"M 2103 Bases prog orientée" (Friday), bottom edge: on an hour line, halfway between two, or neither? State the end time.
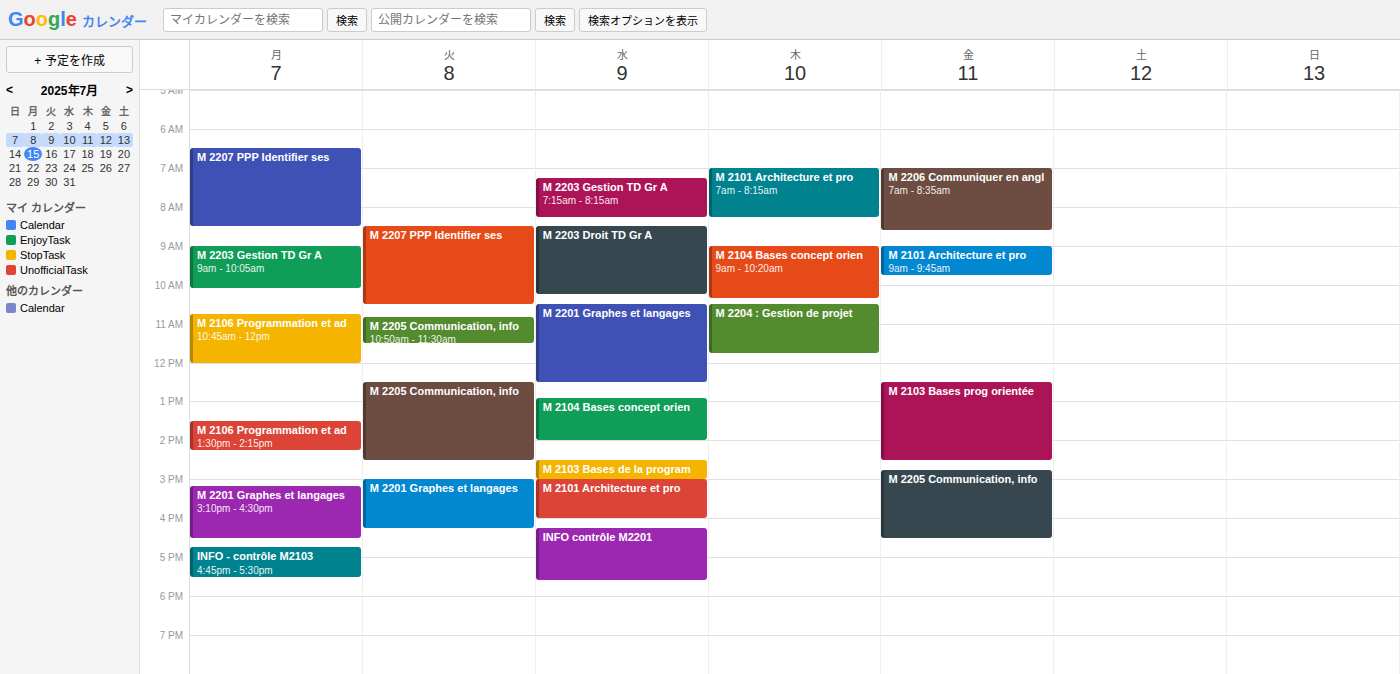
2:30 PM -- halfway between the 2 PM and 3 PM lines.